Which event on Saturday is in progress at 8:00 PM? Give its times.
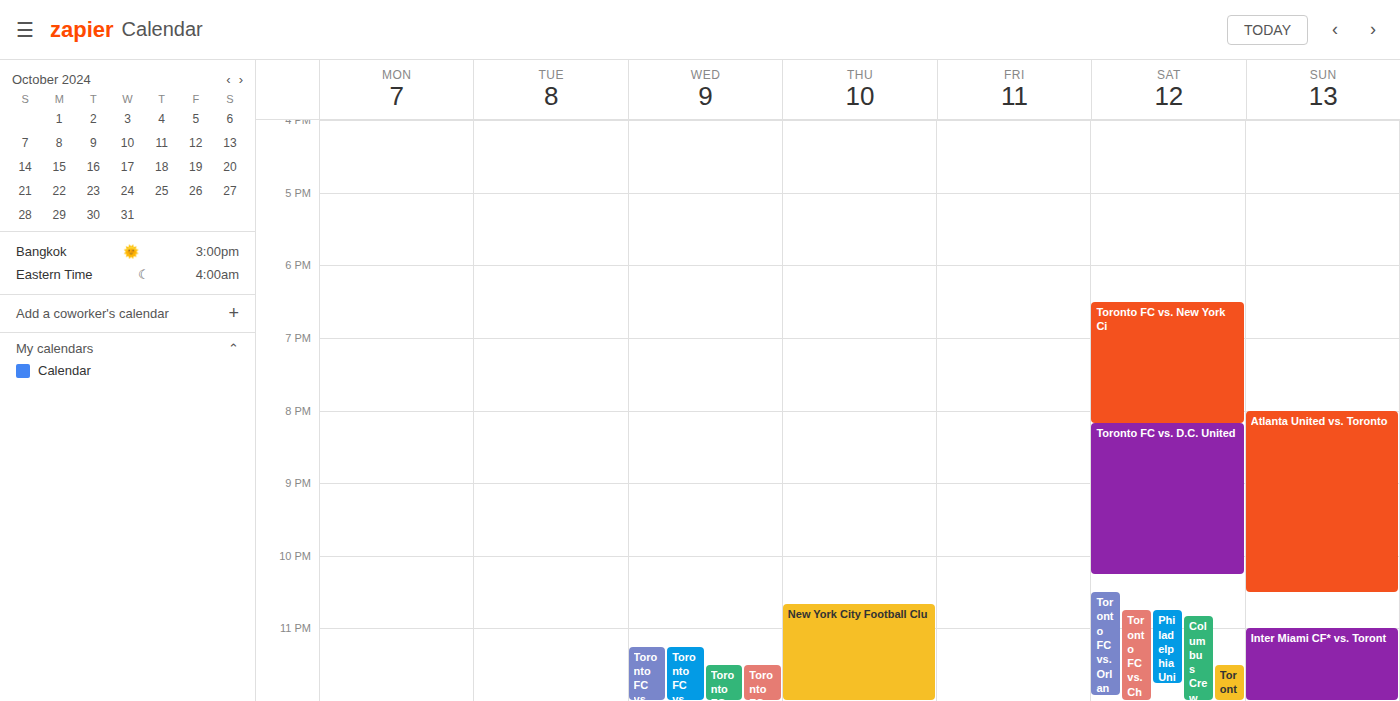
"Toronto FC vs. New York Ci", 6:30 PM to 8:10 PM